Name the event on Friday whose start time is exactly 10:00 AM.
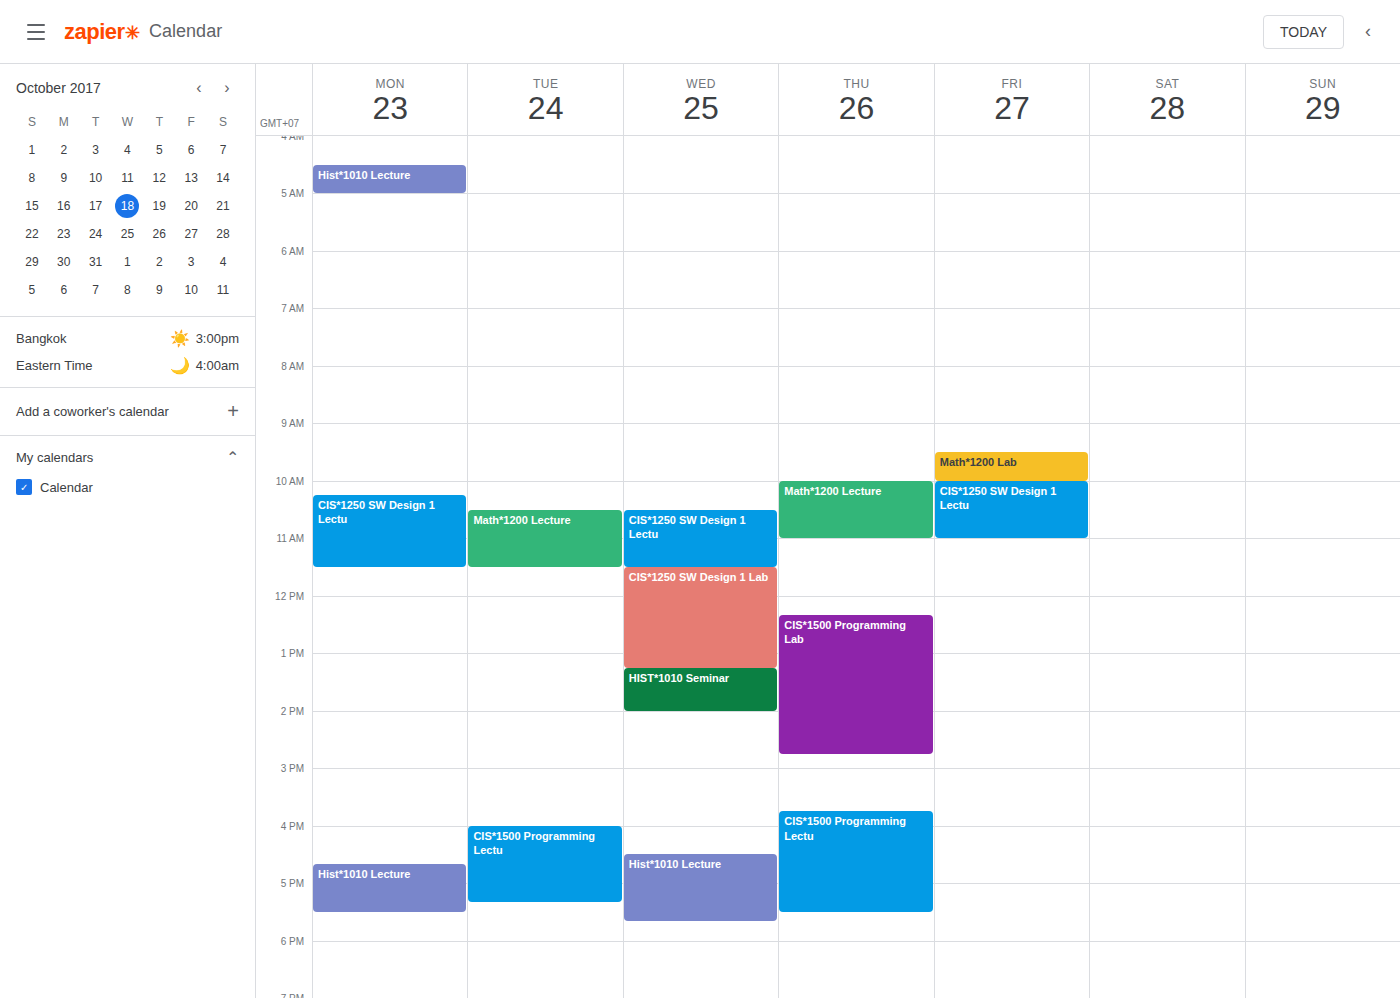
"CIS*1250 SW Design 1 Lectu"